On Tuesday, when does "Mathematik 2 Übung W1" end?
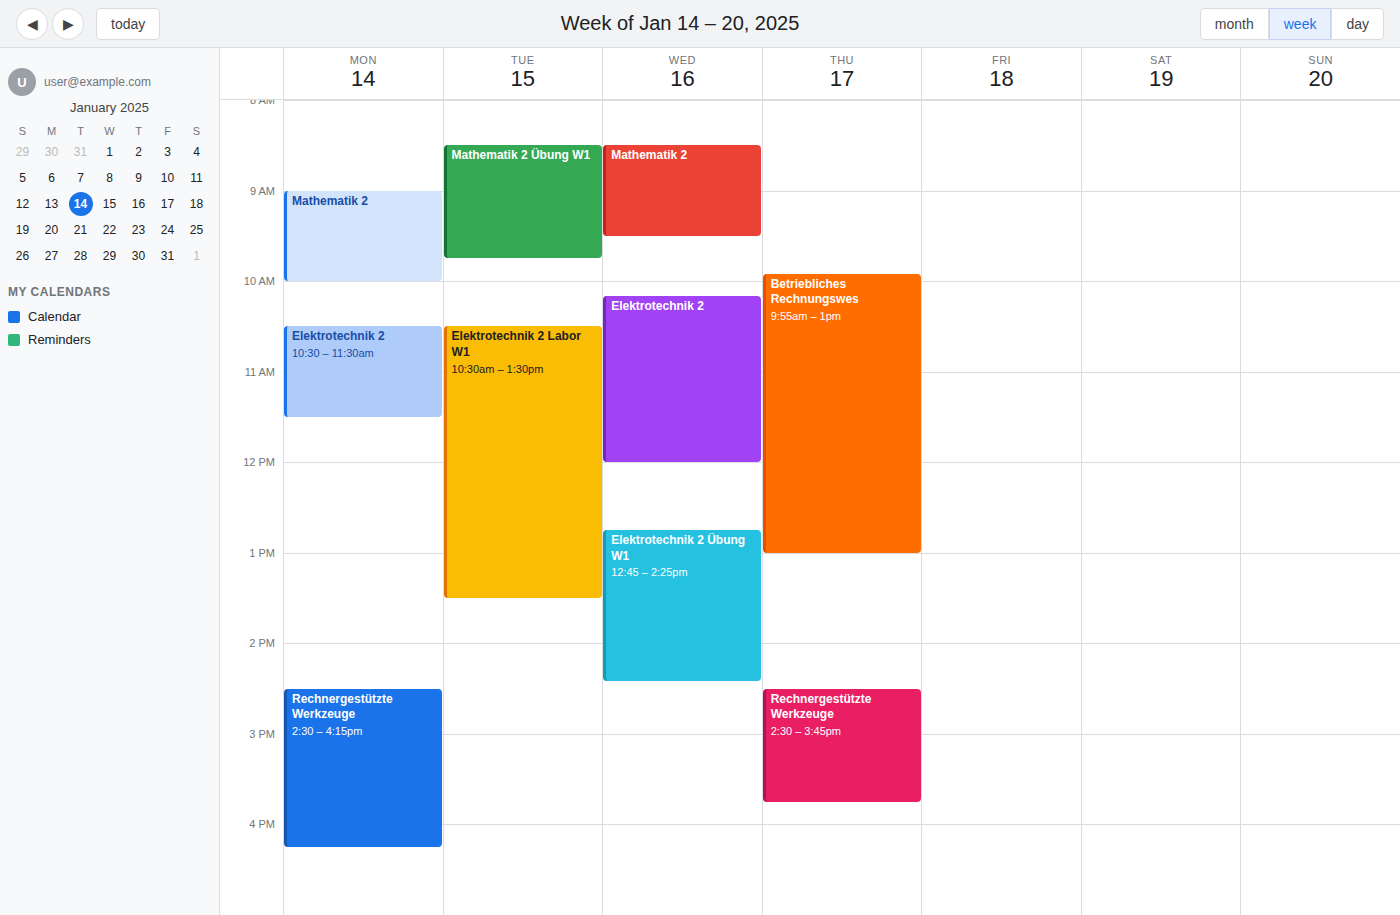
9:45 AM